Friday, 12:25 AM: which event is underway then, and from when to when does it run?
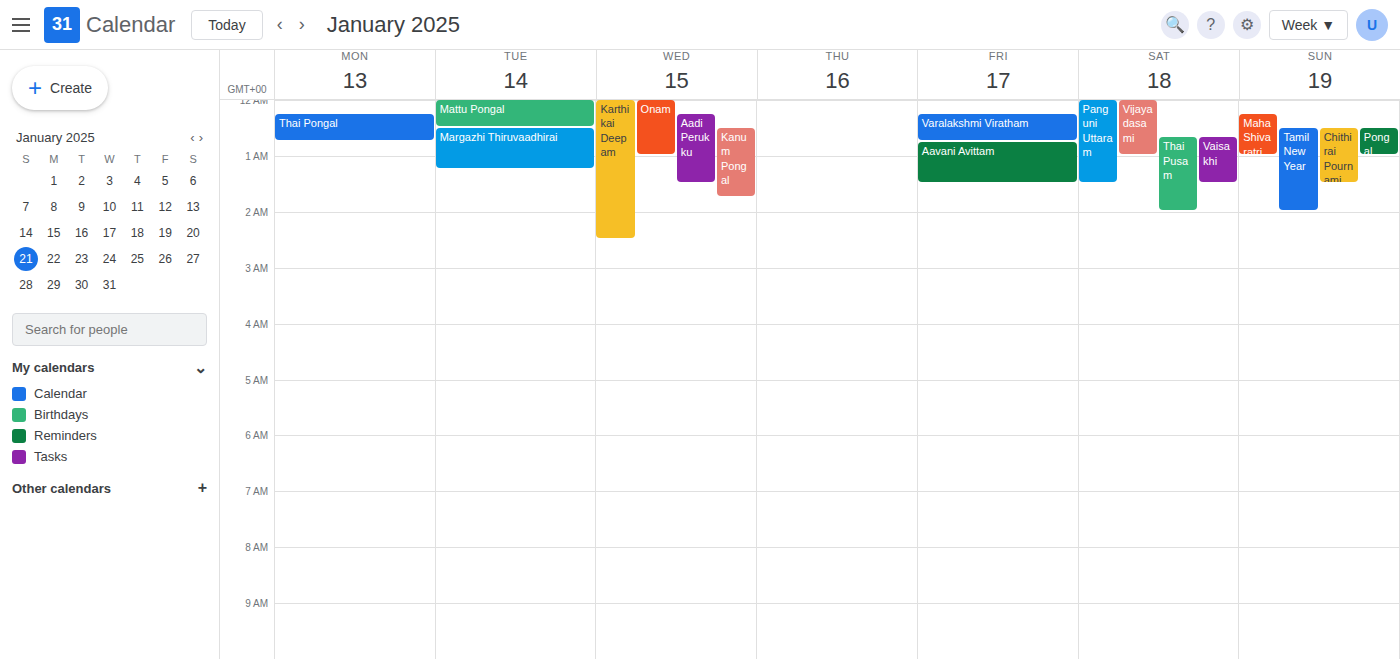
"Varalakshmi Viratham", 12:15 AM to 12:45 AM